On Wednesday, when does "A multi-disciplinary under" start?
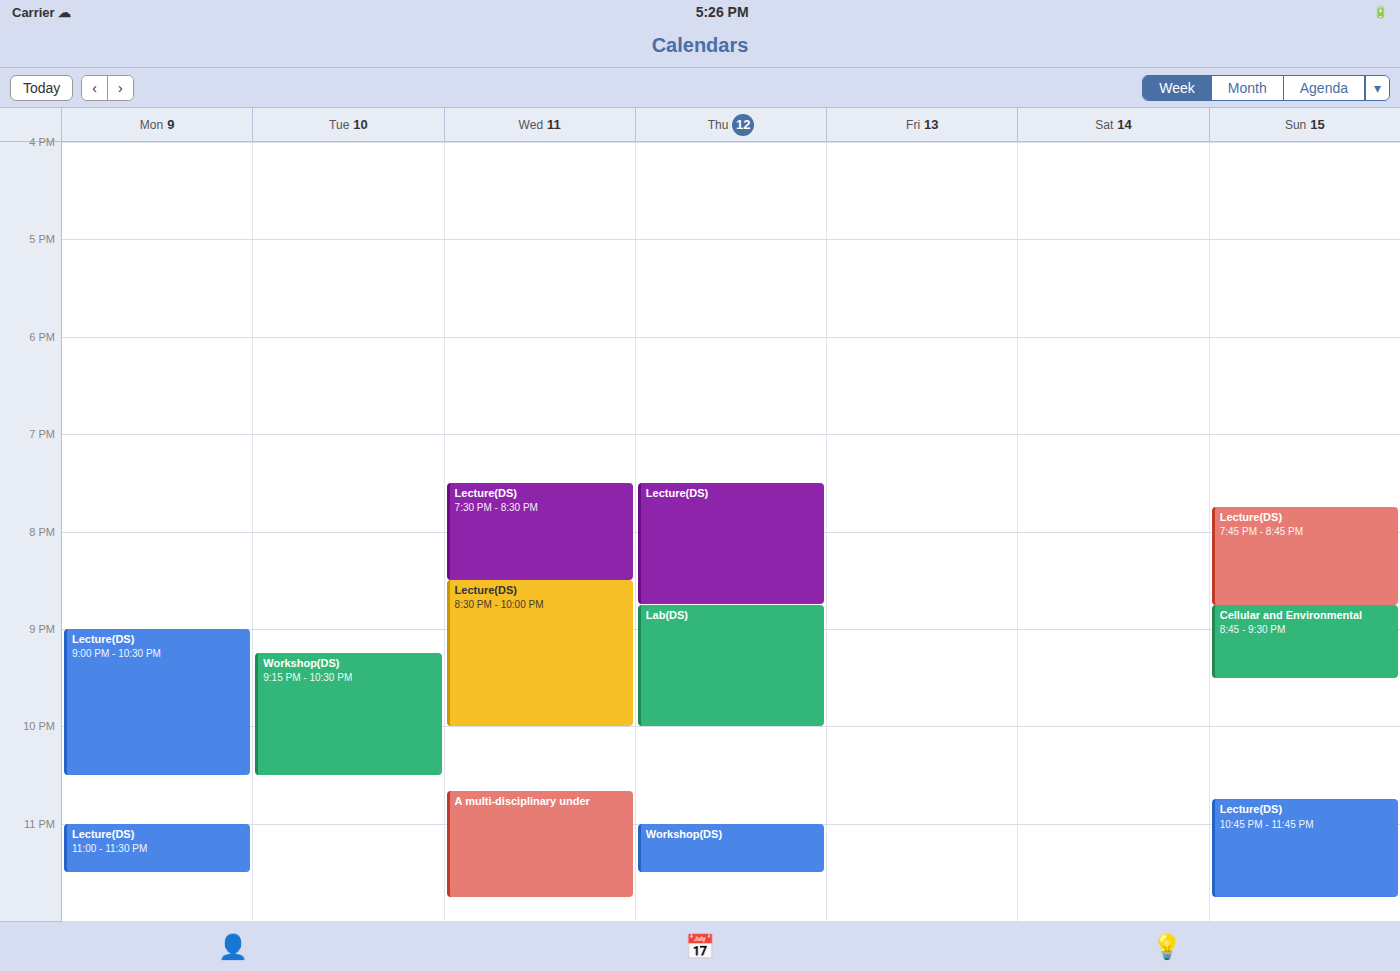
10:40 PM